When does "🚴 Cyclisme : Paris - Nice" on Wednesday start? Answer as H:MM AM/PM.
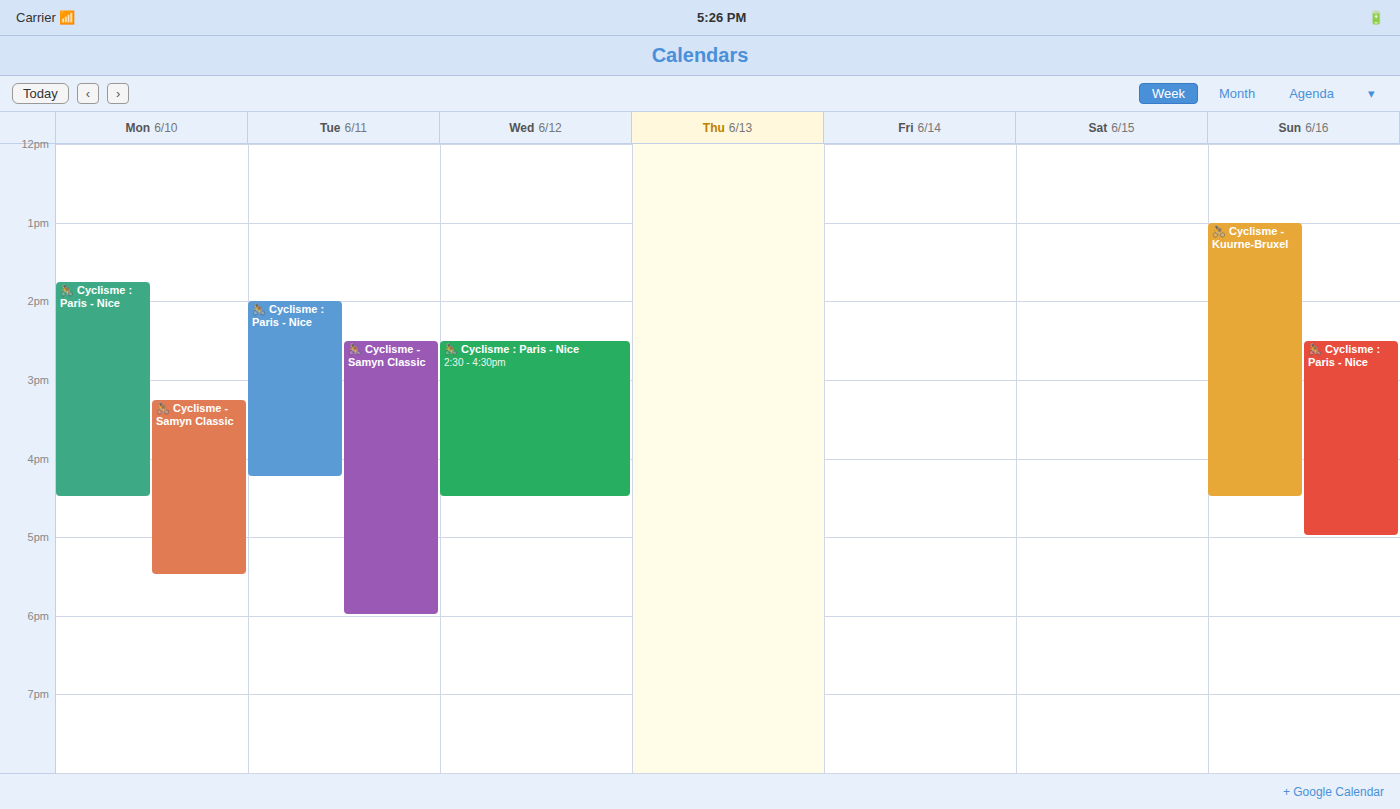
2:30 PM